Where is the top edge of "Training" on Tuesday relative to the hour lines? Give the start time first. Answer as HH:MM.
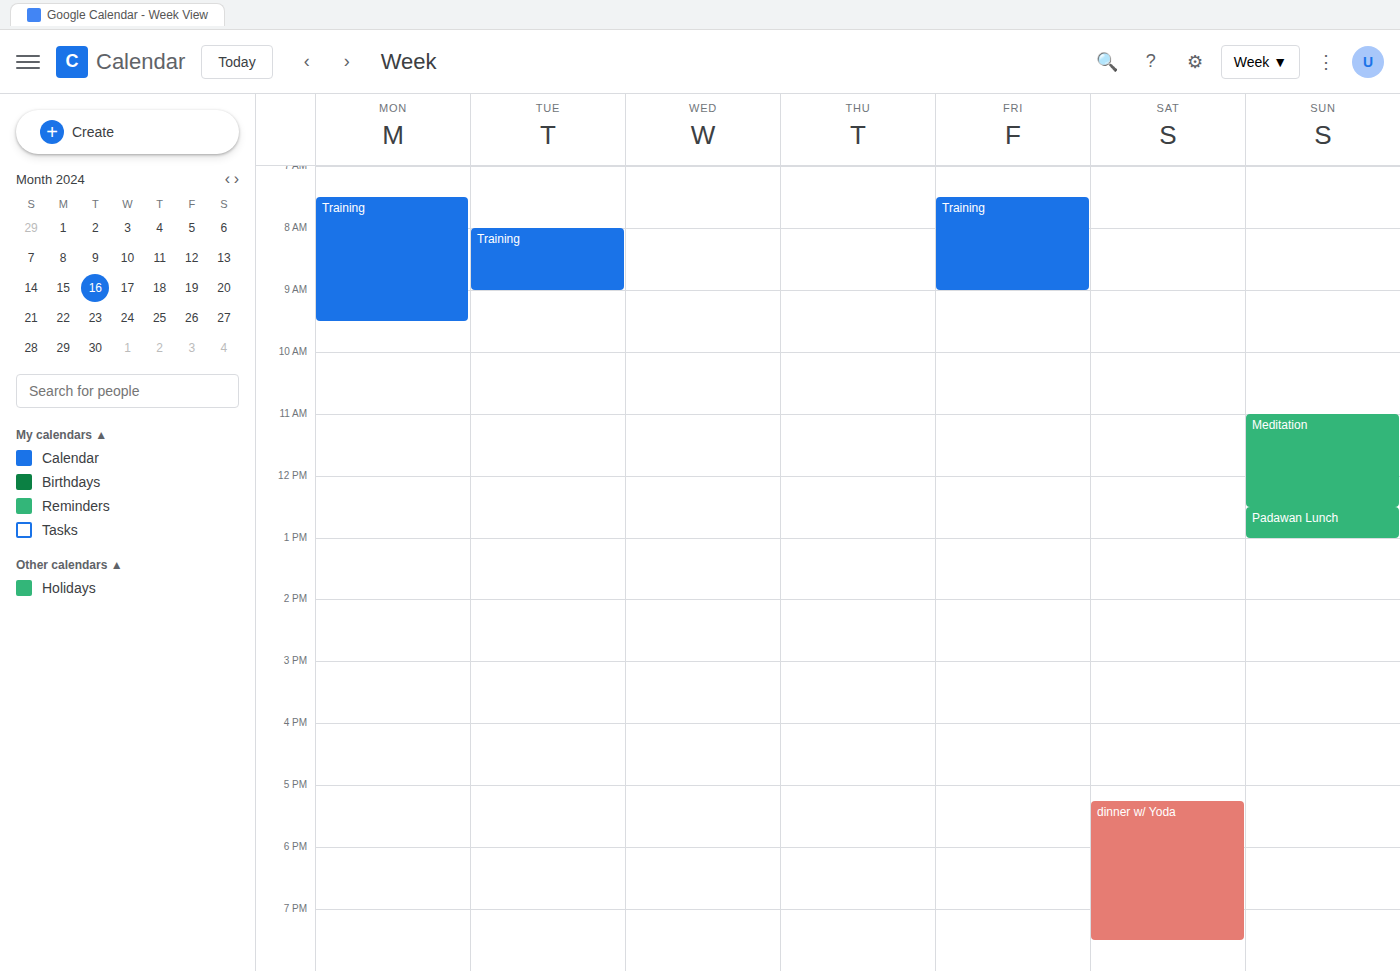
08:00 -- exactly on the 08:00 line.